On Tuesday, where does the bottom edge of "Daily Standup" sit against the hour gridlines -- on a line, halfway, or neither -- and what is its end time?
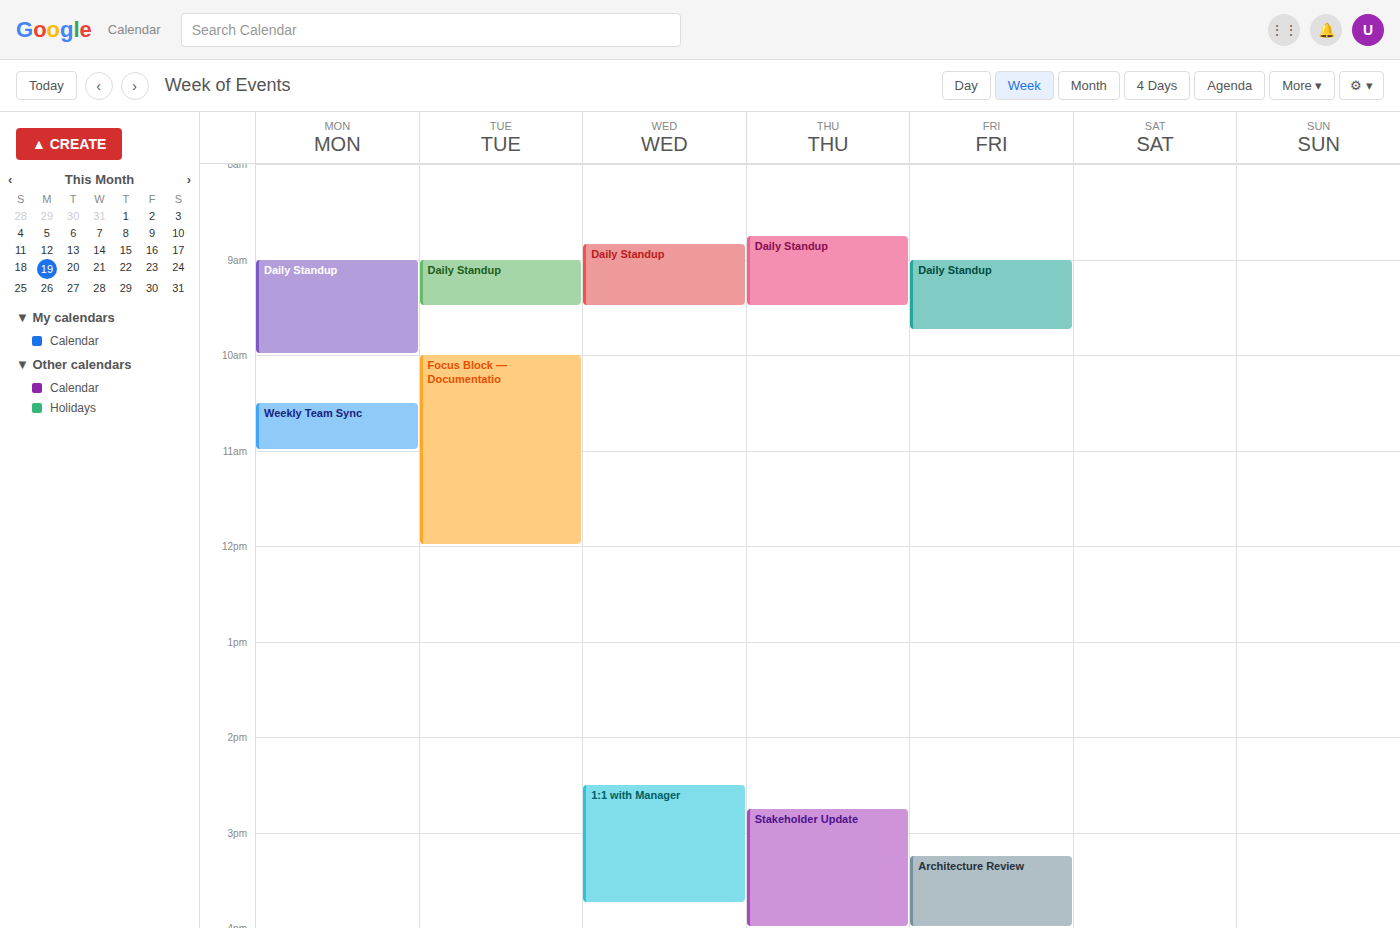
9:30 AM -- halfway between the 9 AM and 10 AM lines.